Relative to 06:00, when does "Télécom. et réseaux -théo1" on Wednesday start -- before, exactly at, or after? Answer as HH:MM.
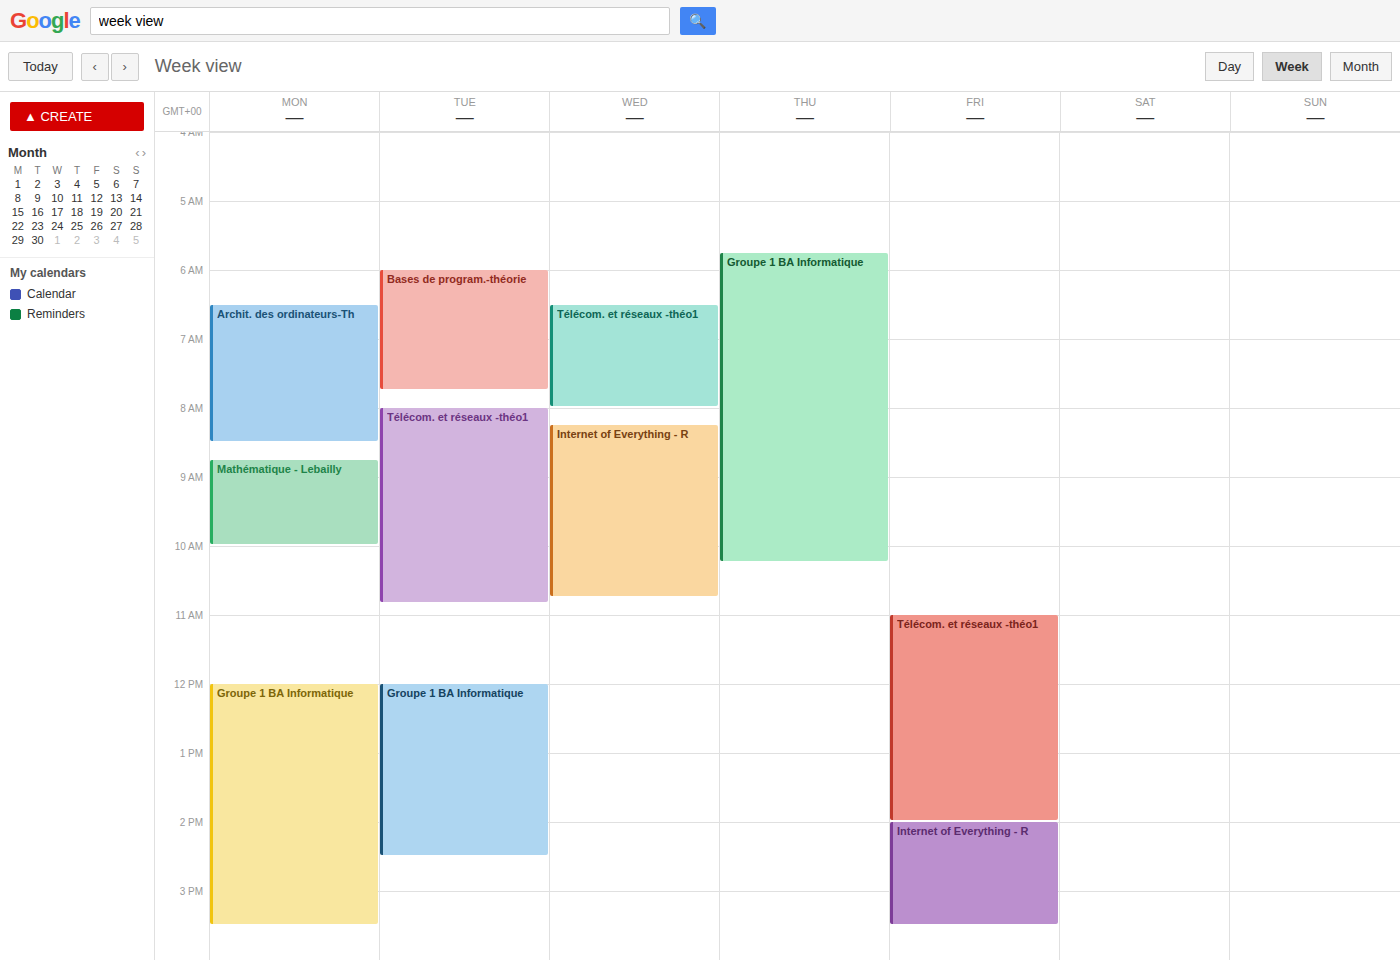
06:30 -- after 06:00, 30 minutes below the 06:00 line.